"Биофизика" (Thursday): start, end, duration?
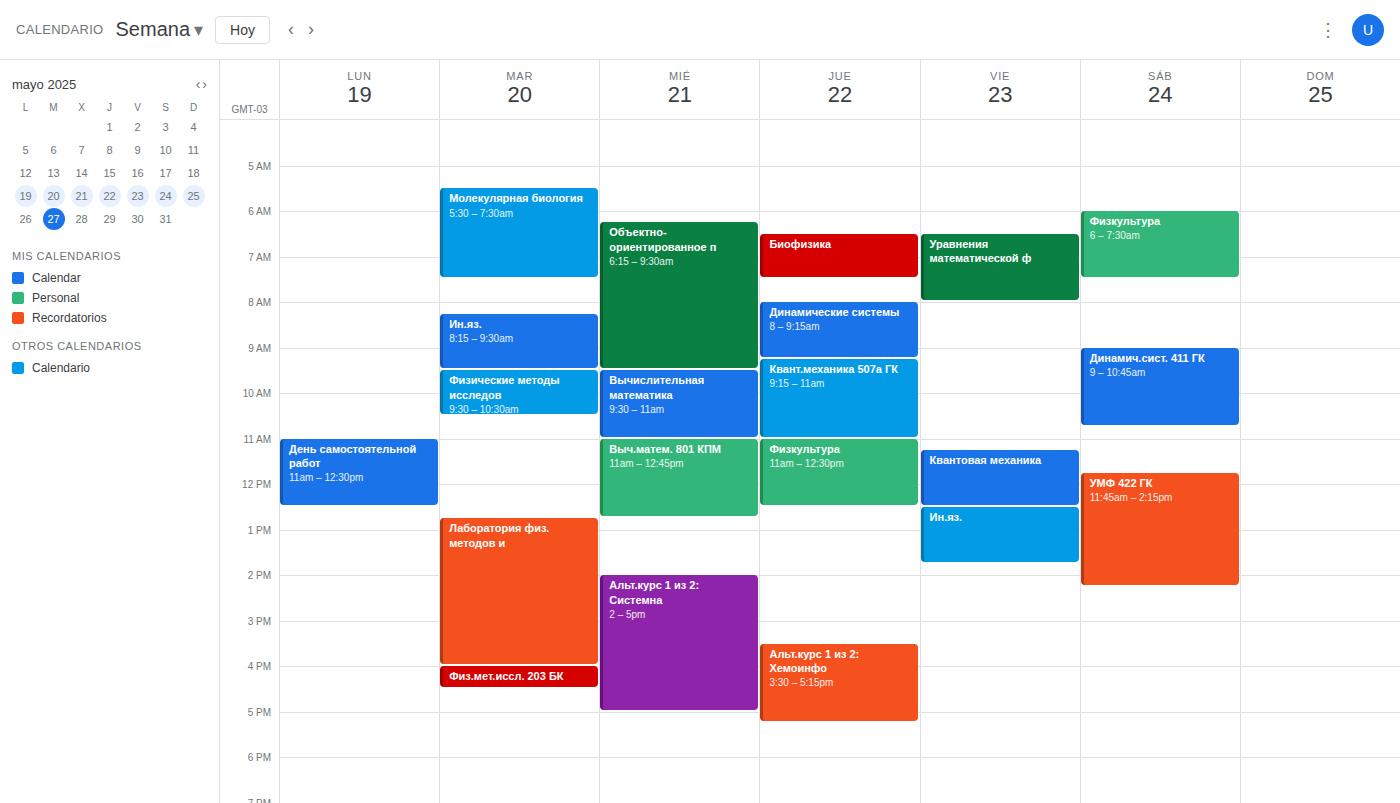
6:30 AM to 7:30 AM, 1 hour